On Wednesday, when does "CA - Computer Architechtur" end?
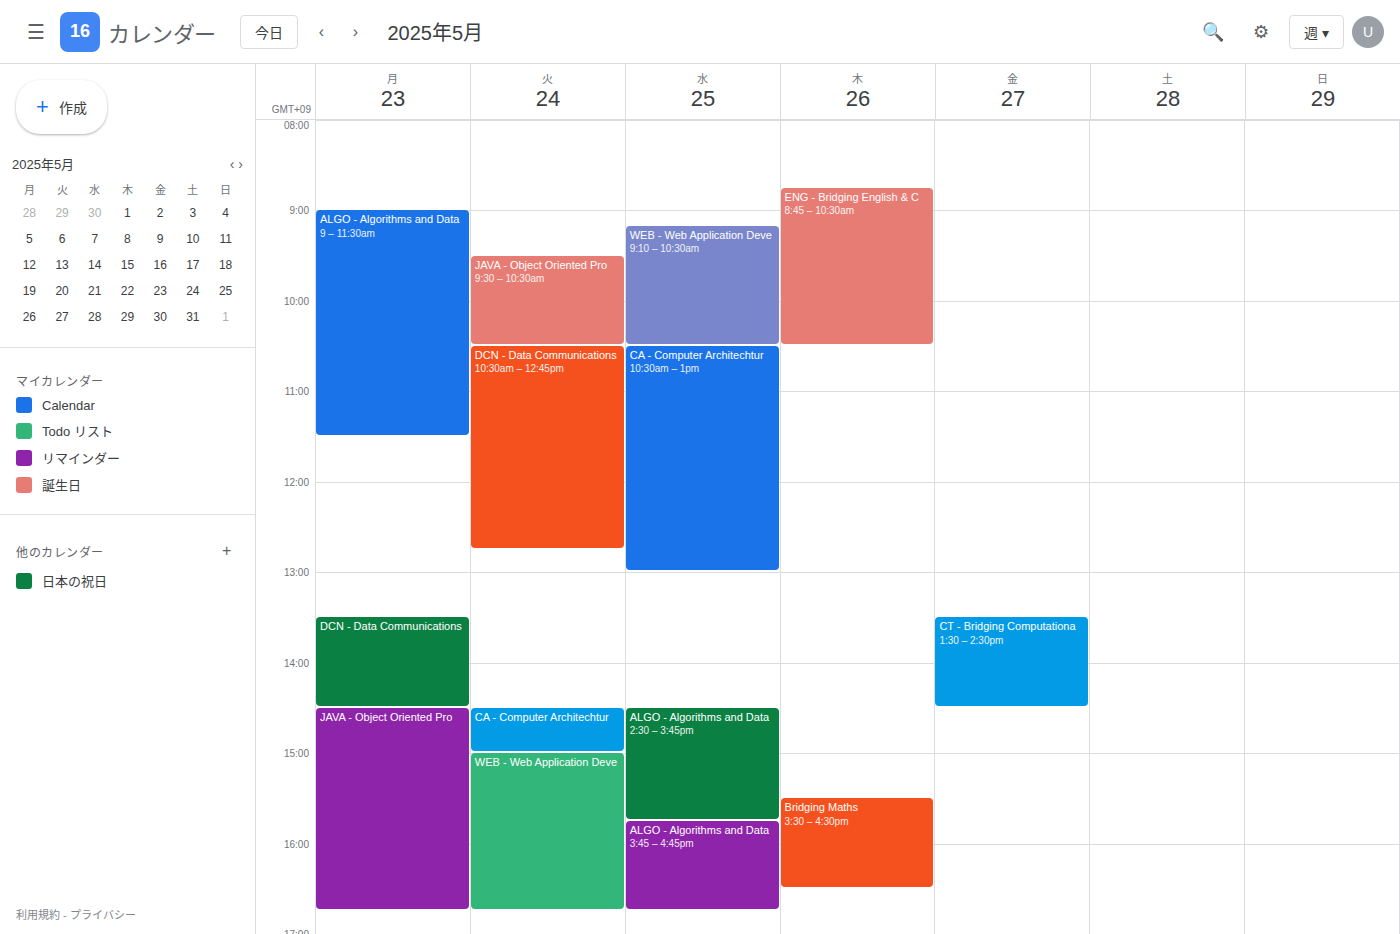
1:00 PM